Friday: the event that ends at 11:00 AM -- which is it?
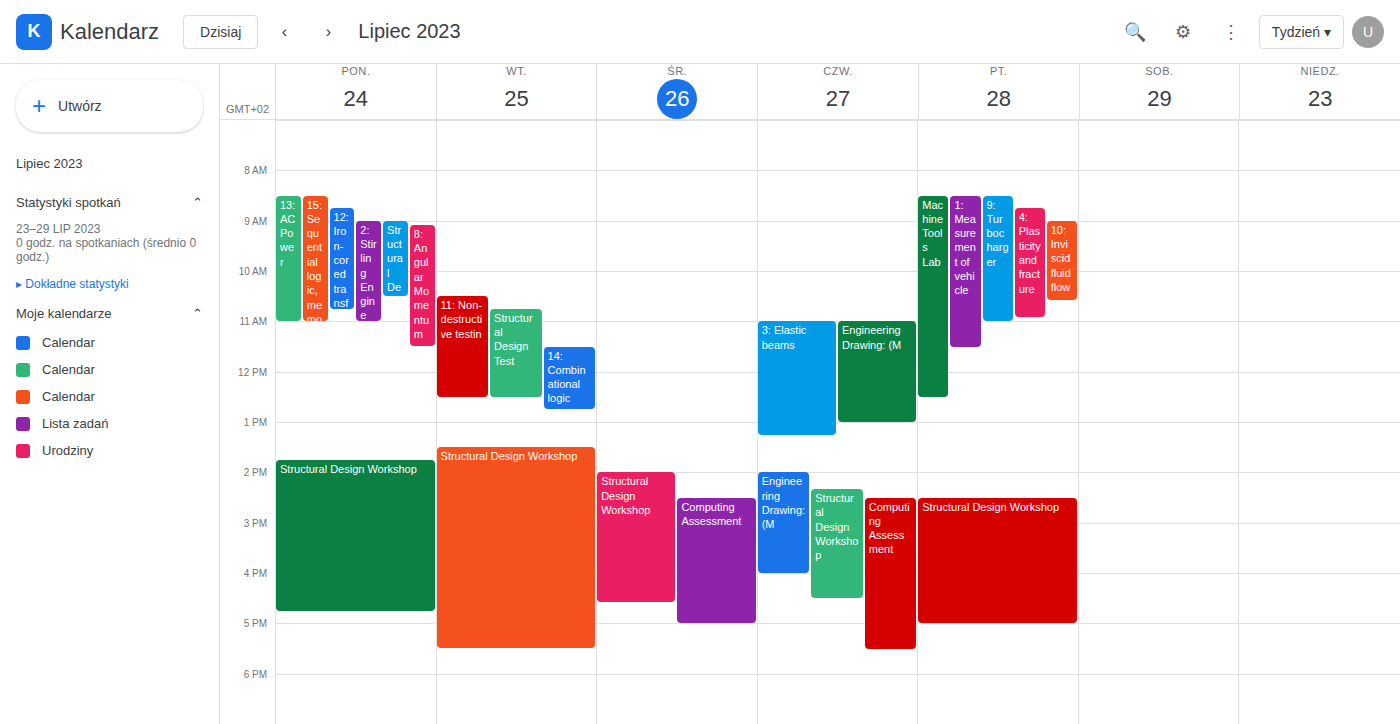
"9: Turbocharger"